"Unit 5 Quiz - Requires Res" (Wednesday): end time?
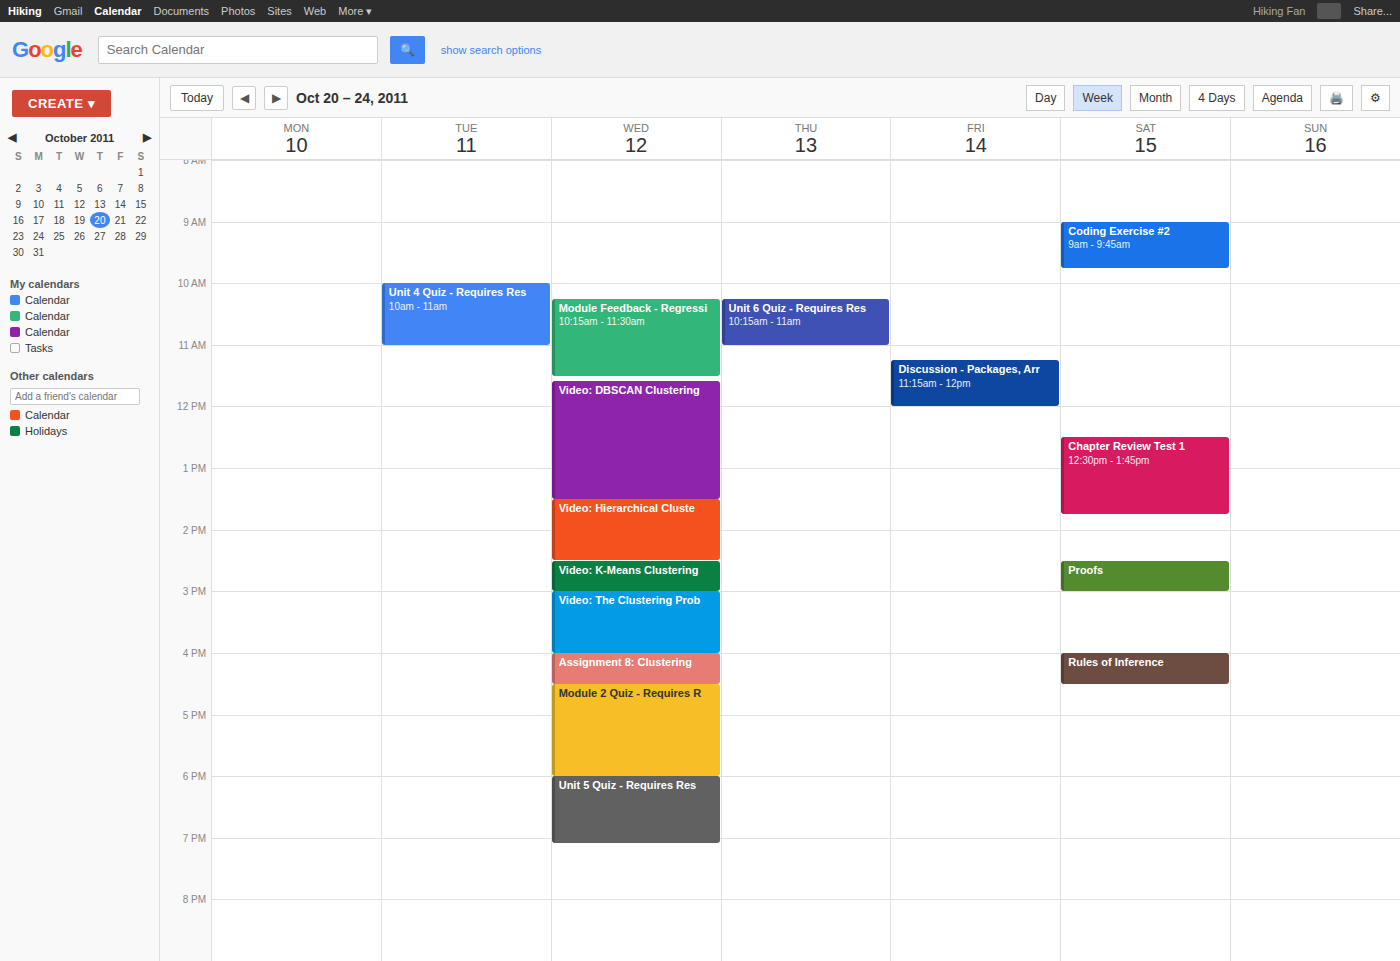
19:05